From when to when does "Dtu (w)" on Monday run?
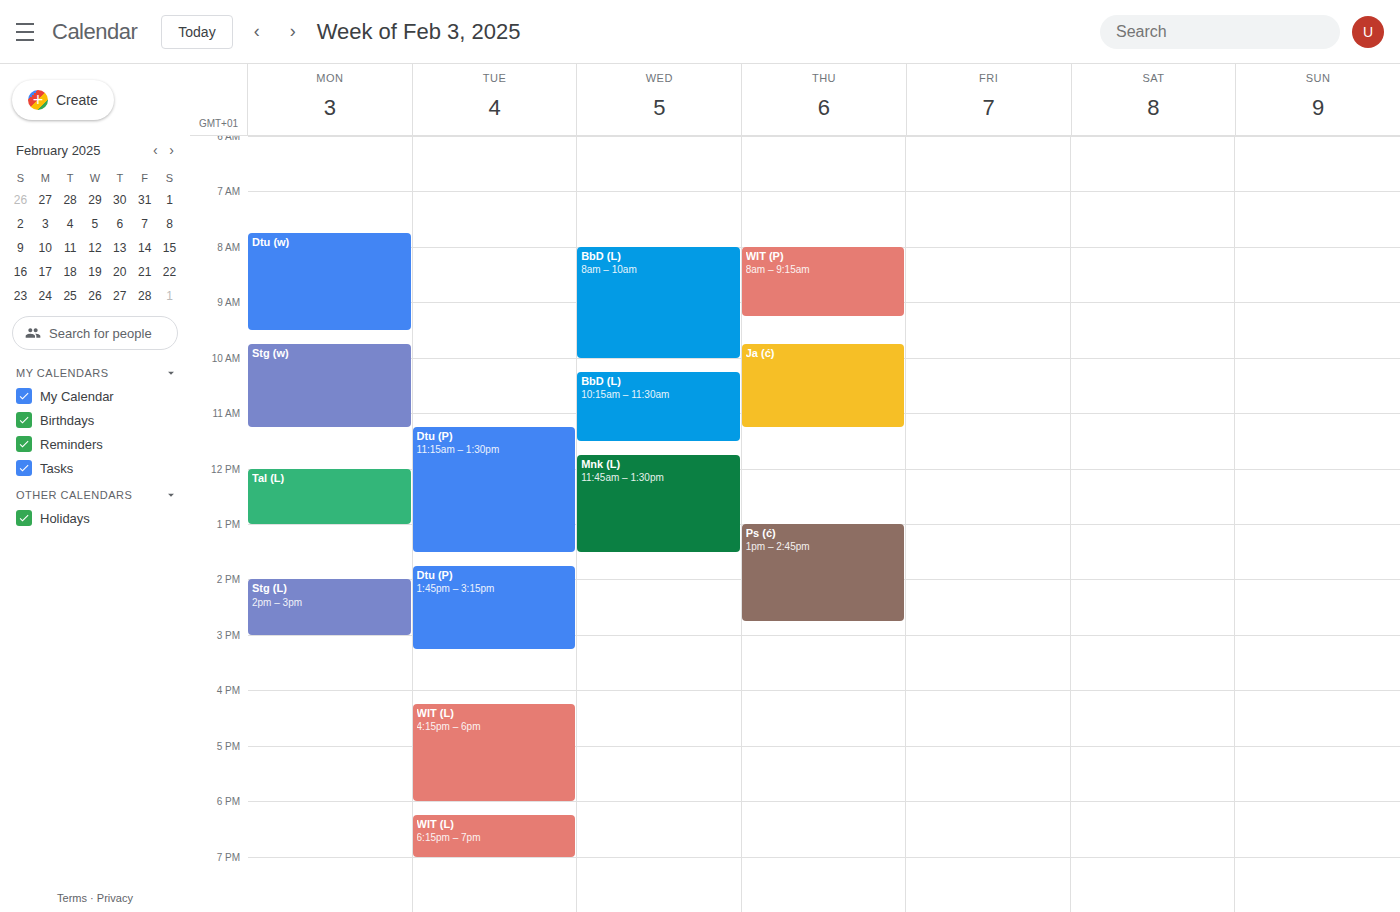
7:45 AM to 9:30 AM